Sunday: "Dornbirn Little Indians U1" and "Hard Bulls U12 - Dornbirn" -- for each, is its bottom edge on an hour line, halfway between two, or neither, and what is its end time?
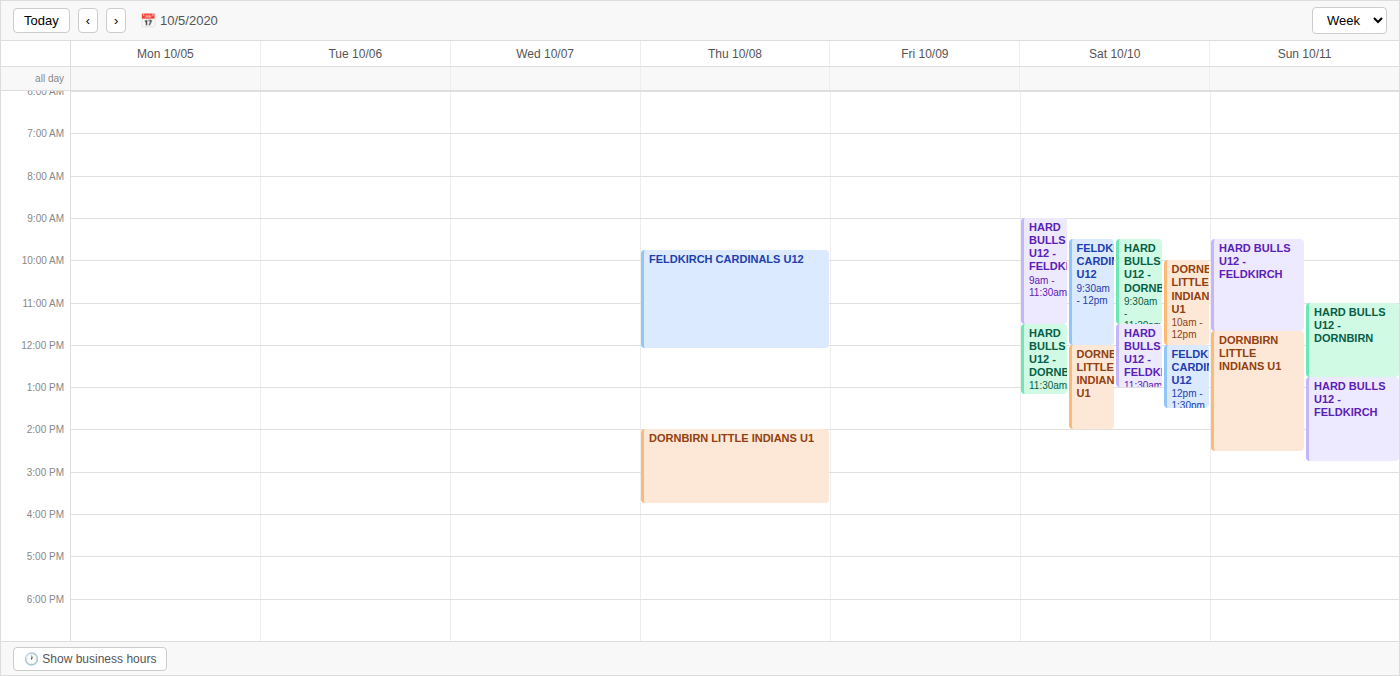
"Dornbirn Little Indians U1": 2:30 PM, halfway between the 2 PM and 3 PM lines. "Hard Bulls U12 - Dornbirn": 12:45 PM, neither: three quarters of the way from the 12 PM line to the 1 PM line.